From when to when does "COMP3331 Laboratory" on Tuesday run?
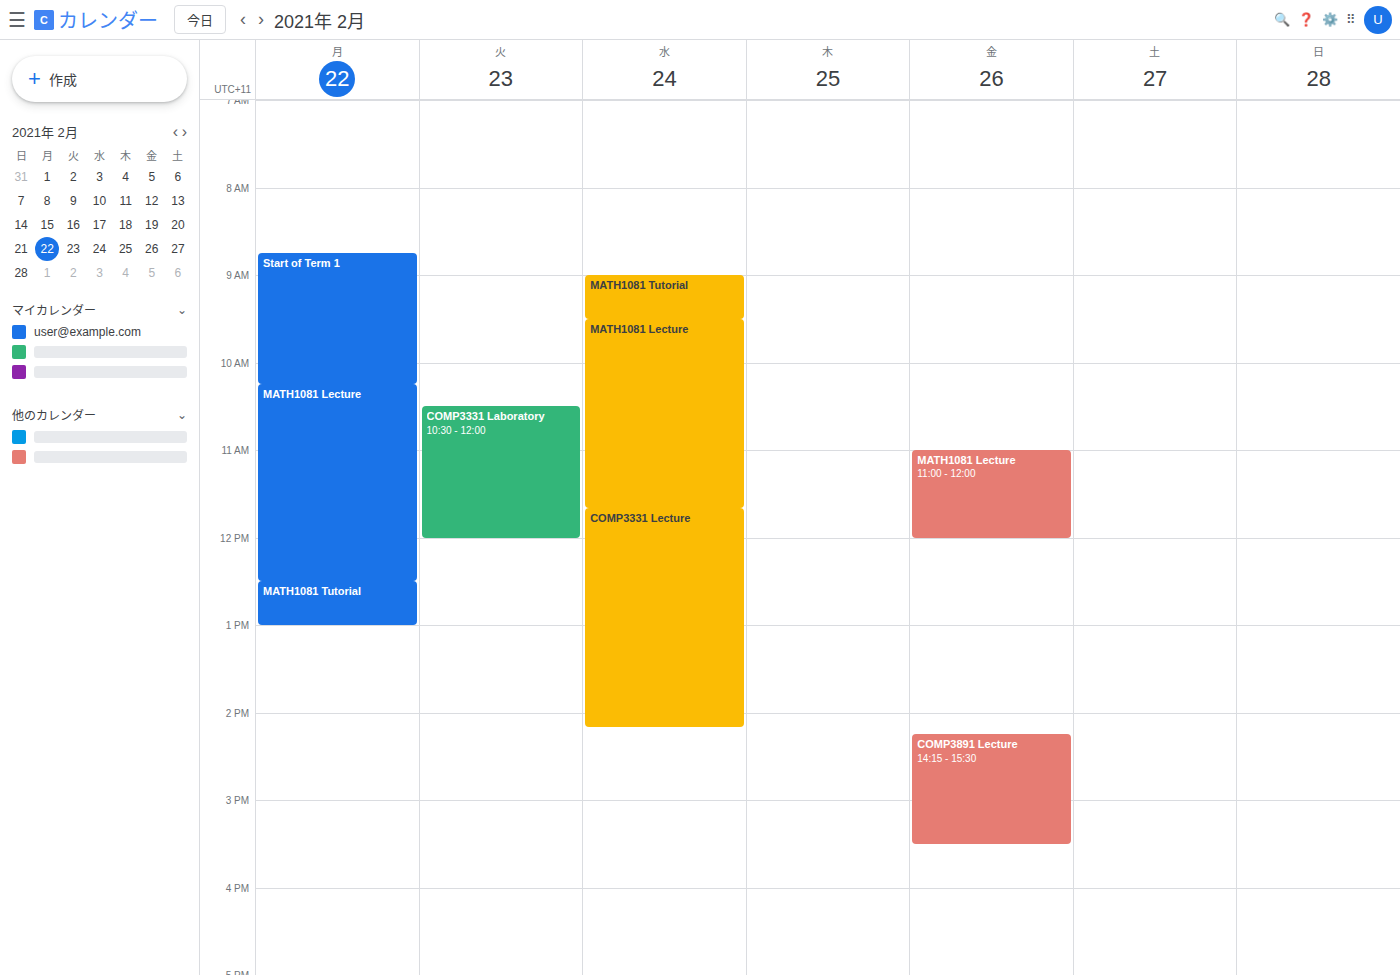
10:30 AM to 12:00 PM